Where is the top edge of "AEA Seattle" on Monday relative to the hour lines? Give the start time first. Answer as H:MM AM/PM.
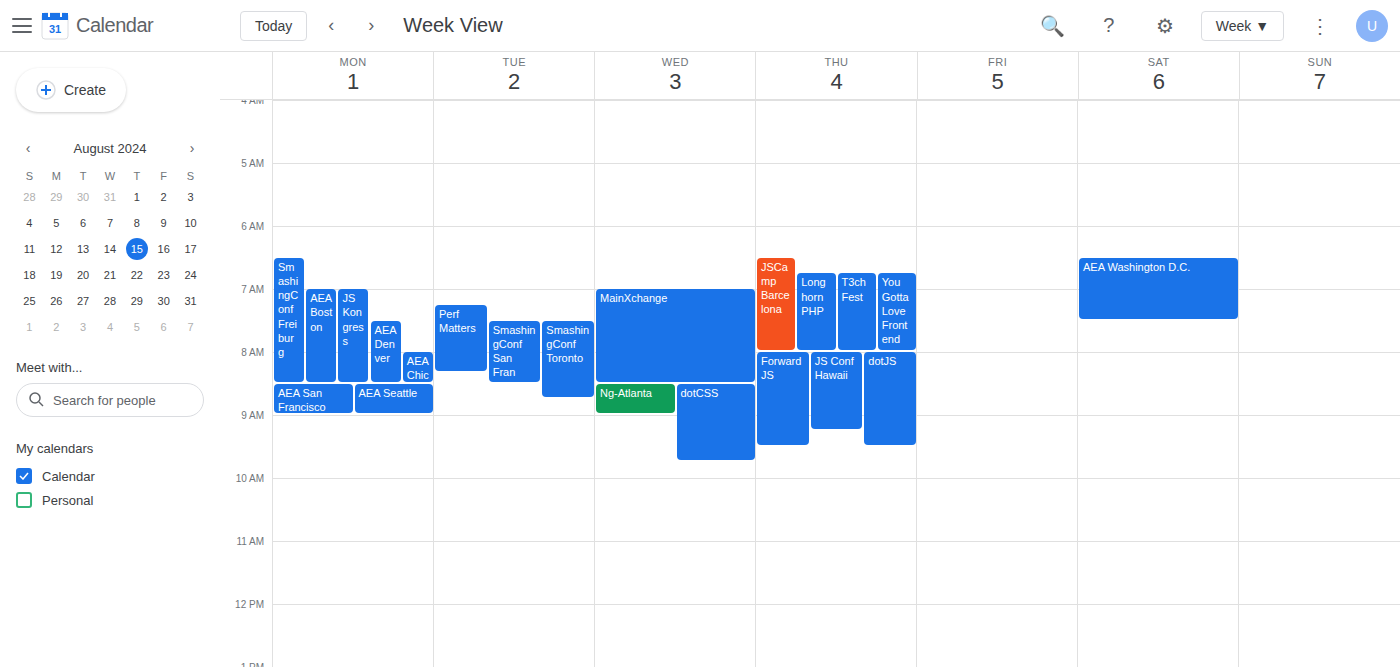
8:30 AM -- halfway between the 8 AM and 9 AM lines.